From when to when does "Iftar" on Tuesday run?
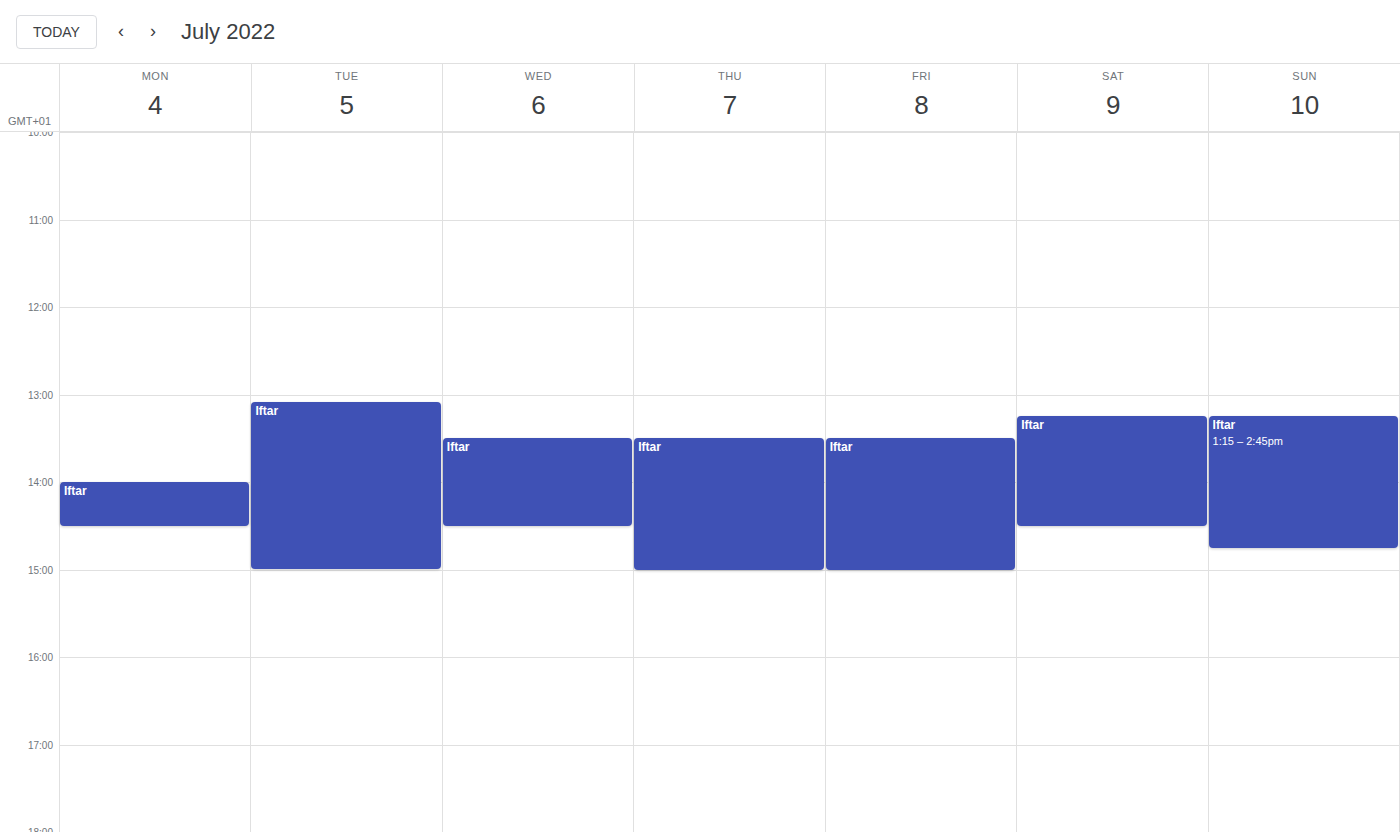
1:05 PM to 3:00 PM